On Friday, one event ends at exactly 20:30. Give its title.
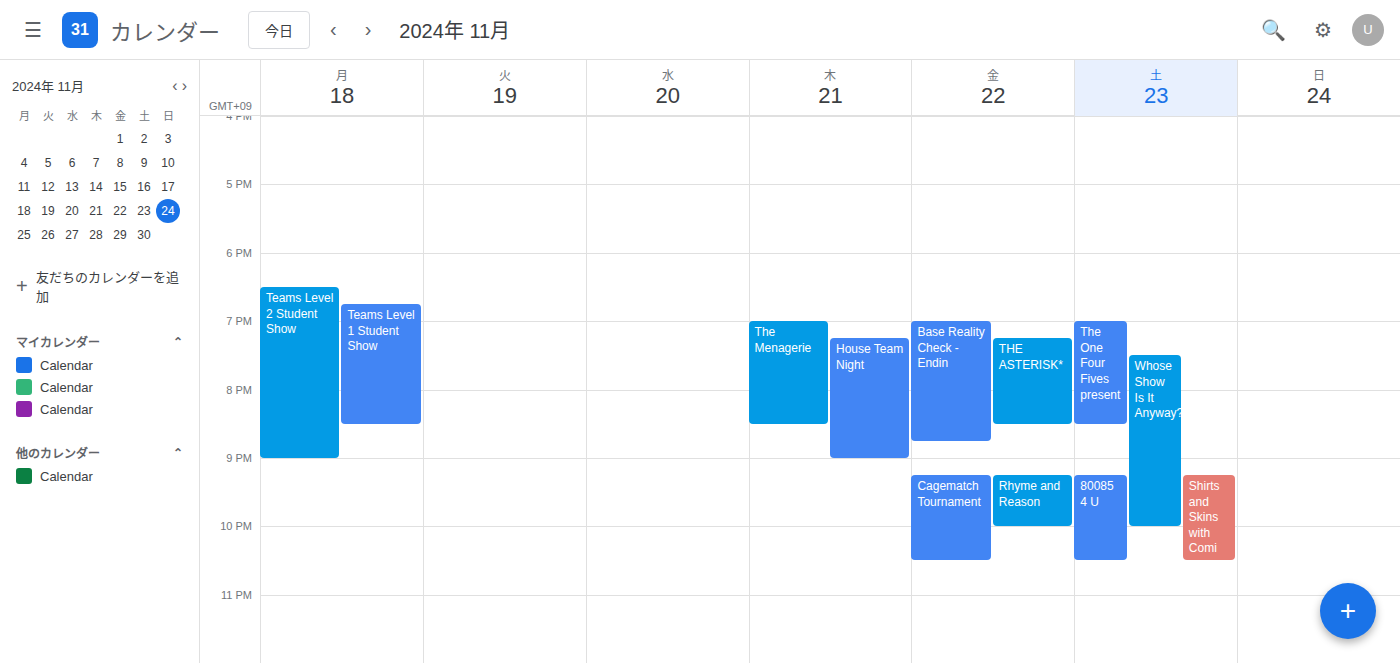
"THE ASTERISK*"